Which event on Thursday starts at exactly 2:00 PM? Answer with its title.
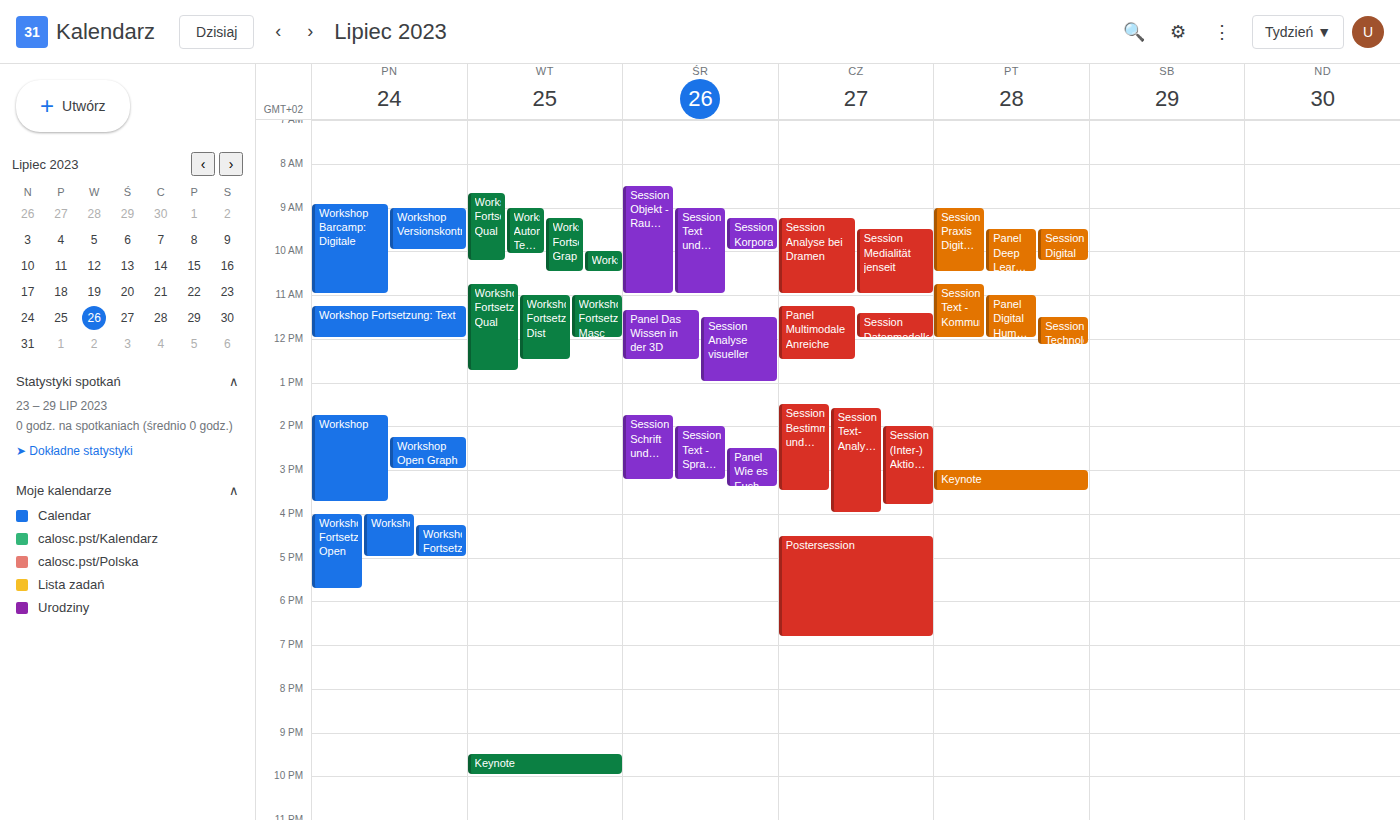
"Session (Inter-) Aktion im"